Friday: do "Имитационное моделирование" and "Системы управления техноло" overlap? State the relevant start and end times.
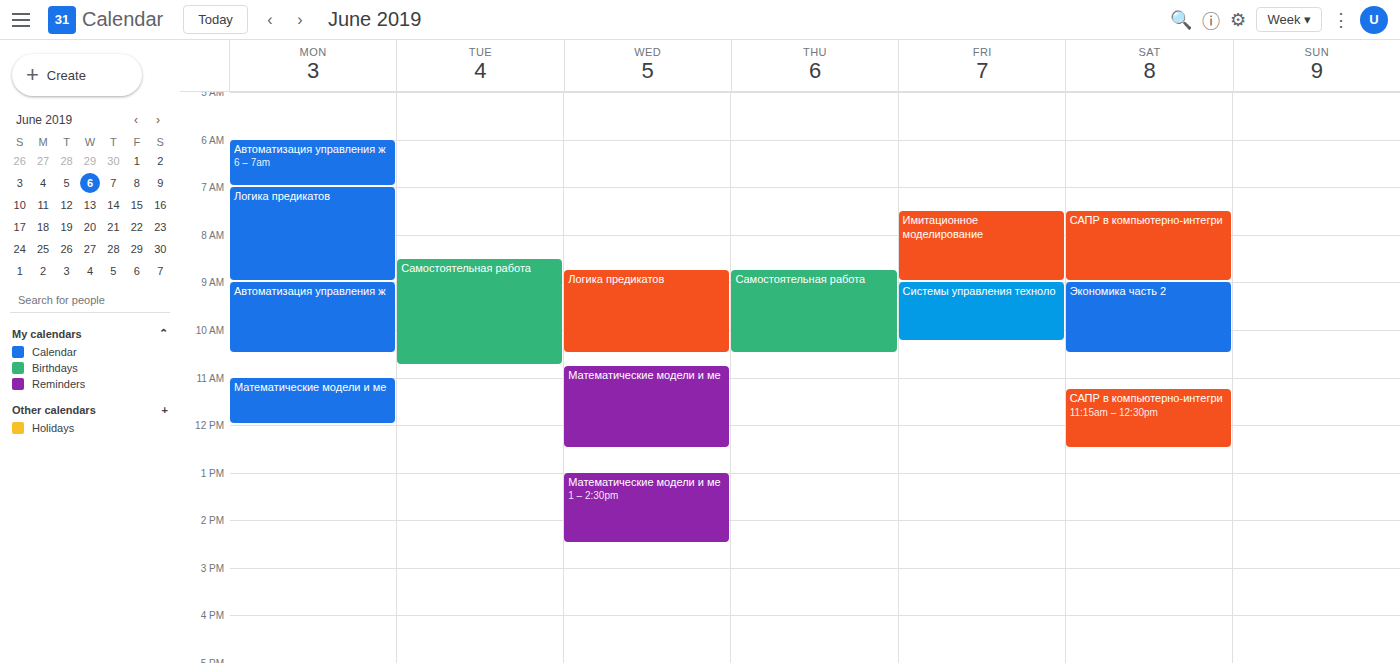
"Имитационное моделирование" ends at 9:00 AM, exactly when "Системы управления техноло" starts -- they touch but do not overlap.